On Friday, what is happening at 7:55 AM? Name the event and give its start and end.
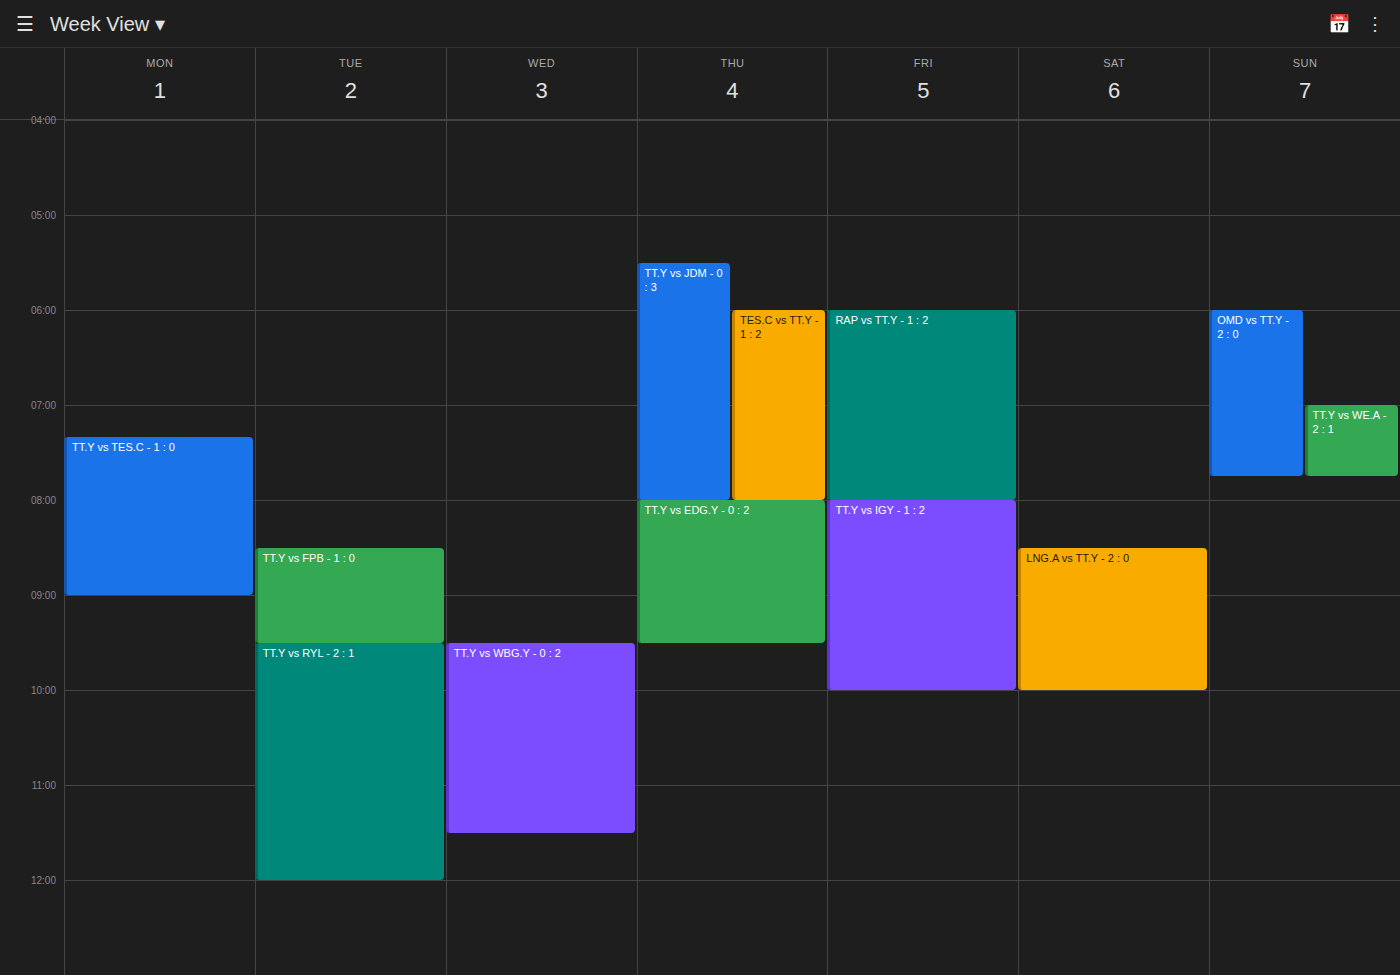
"RAP vs TT.Y - 1 : 2", 6:00 AM to 8:00 AM